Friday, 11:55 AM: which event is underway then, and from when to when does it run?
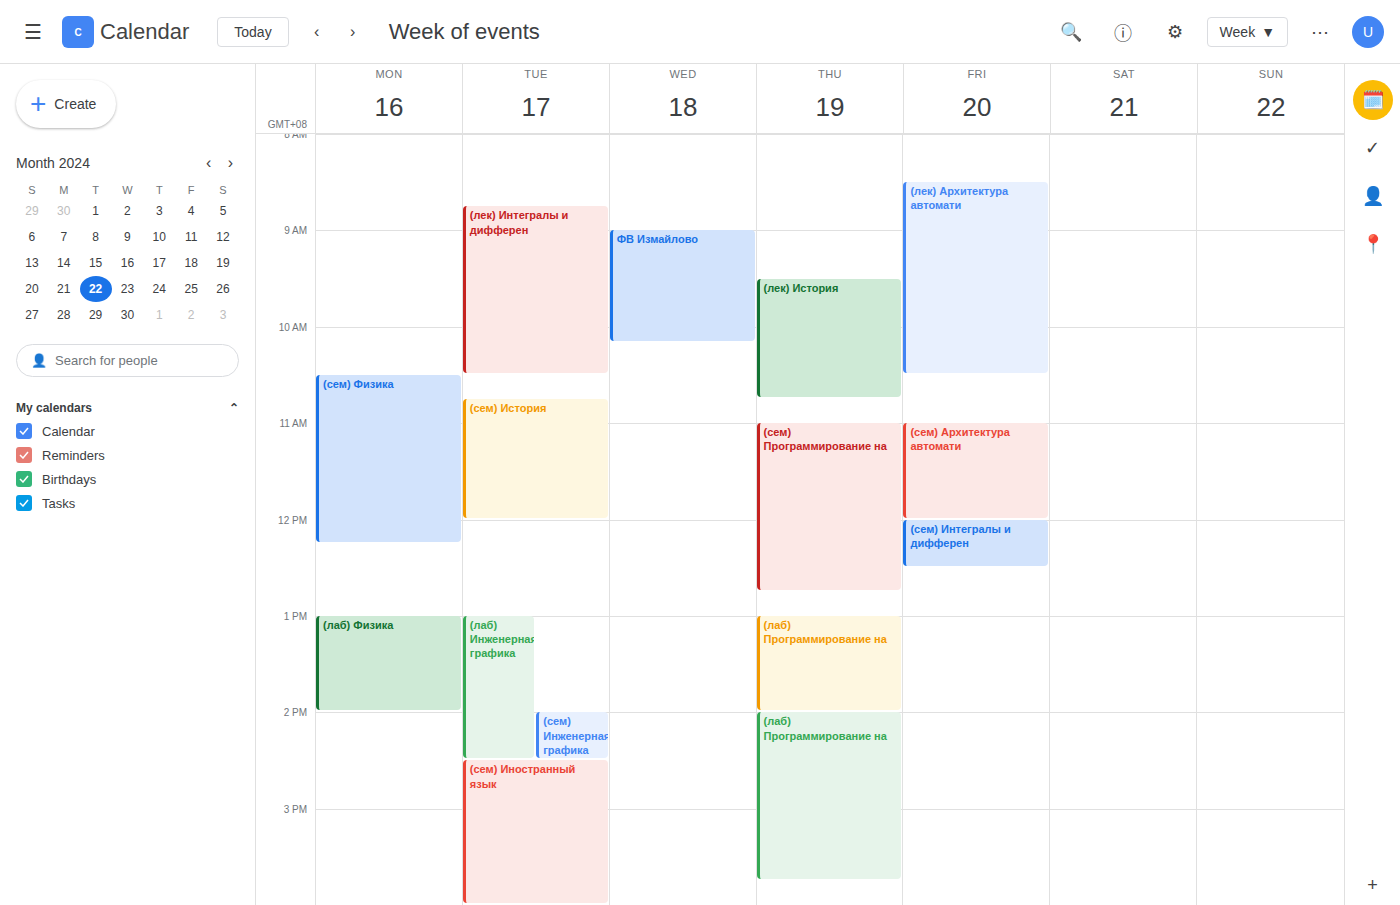
"(сем) Архитектура автомати", 11:00 AM to 12:00 PM